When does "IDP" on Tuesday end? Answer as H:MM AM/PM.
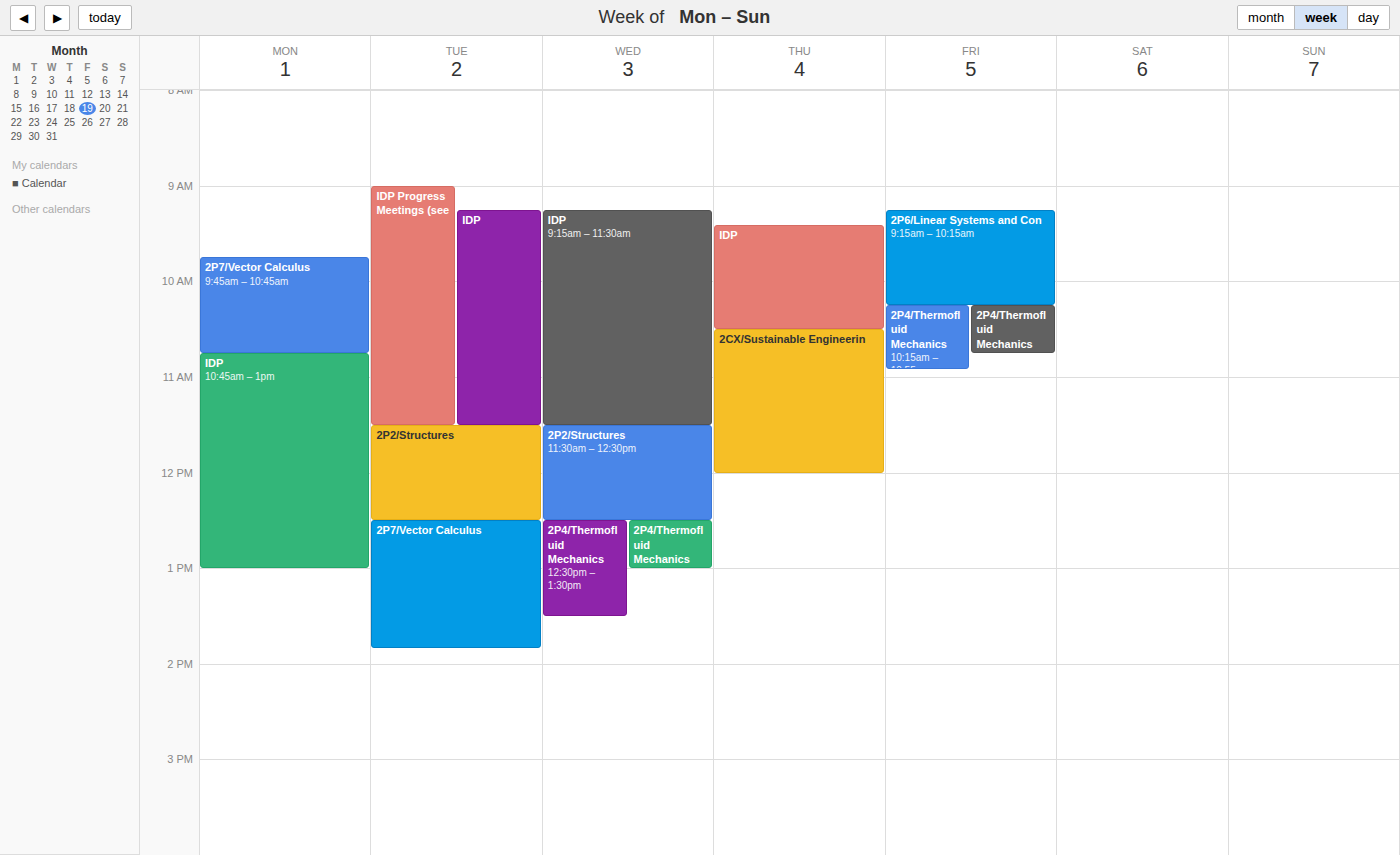
11:30 AM